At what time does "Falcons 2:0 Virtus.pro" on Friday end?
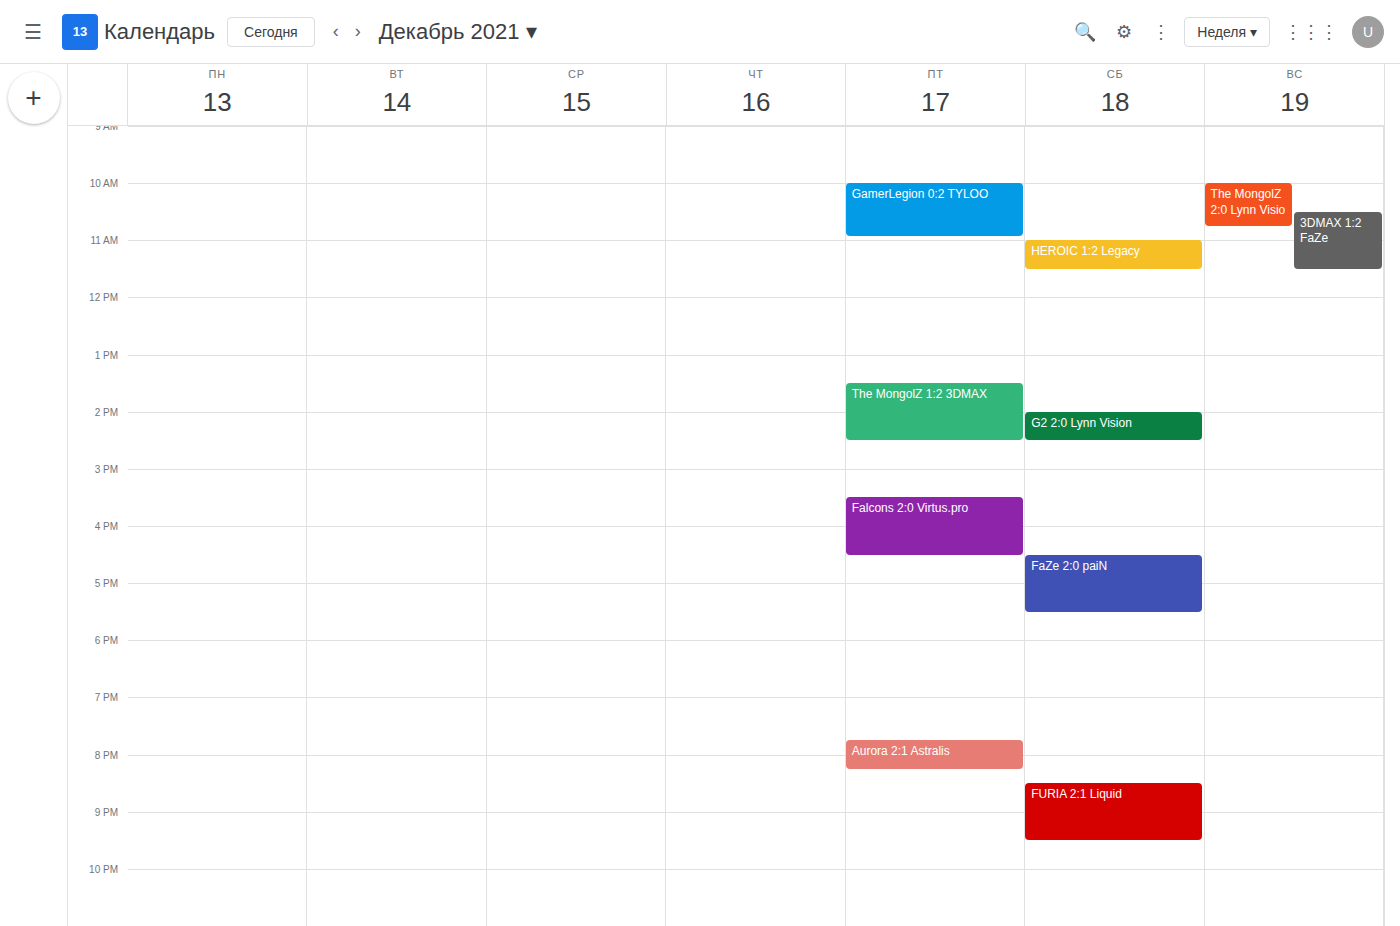
4:30 PM